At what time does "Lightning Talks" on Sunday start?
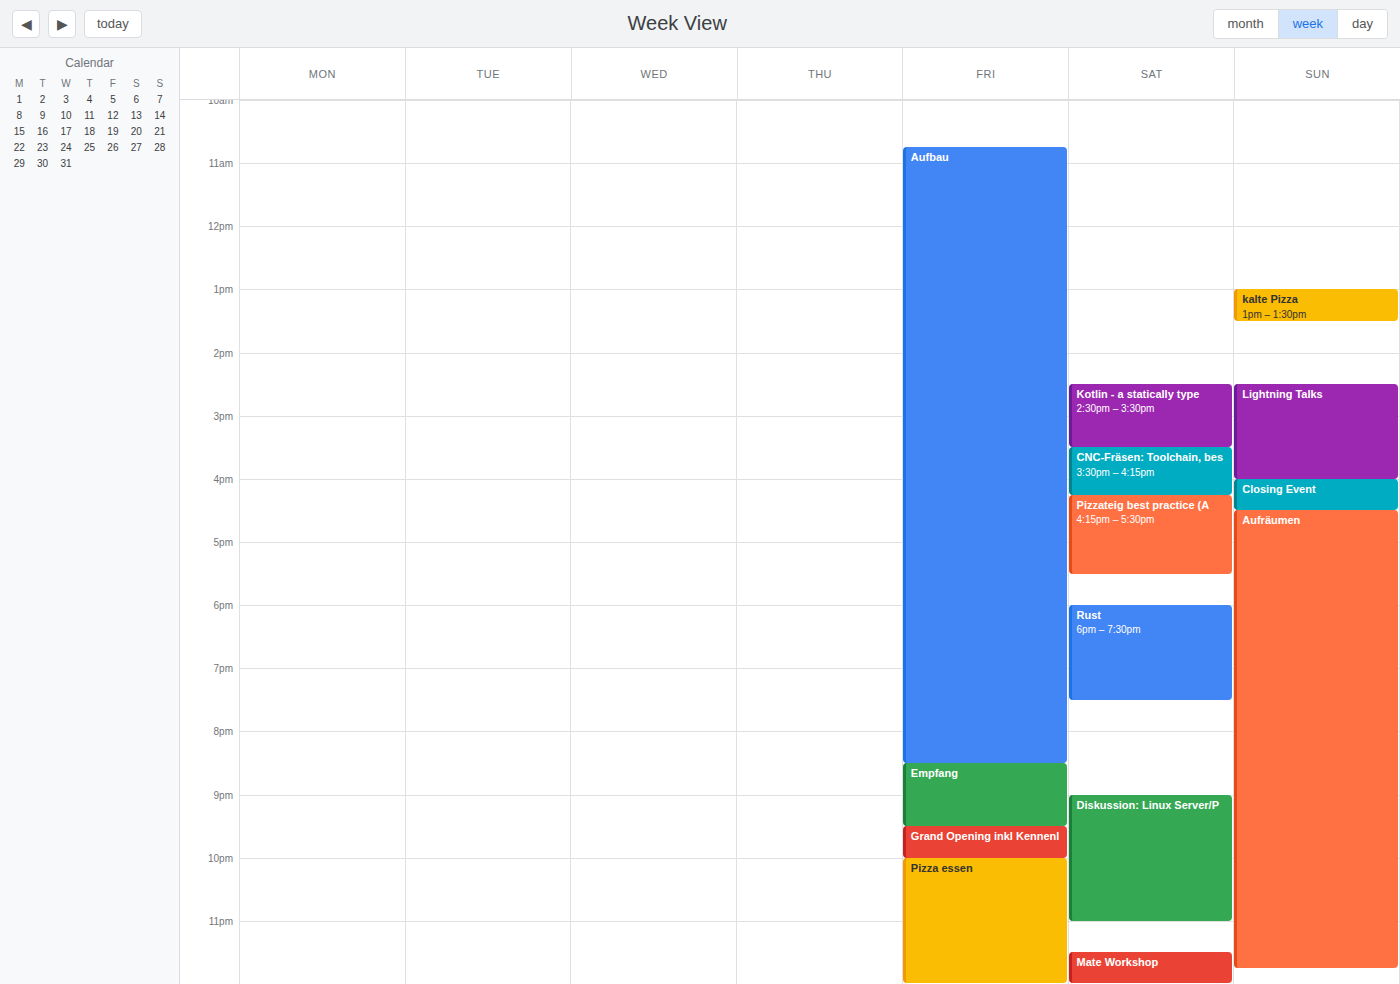
2:30 PM